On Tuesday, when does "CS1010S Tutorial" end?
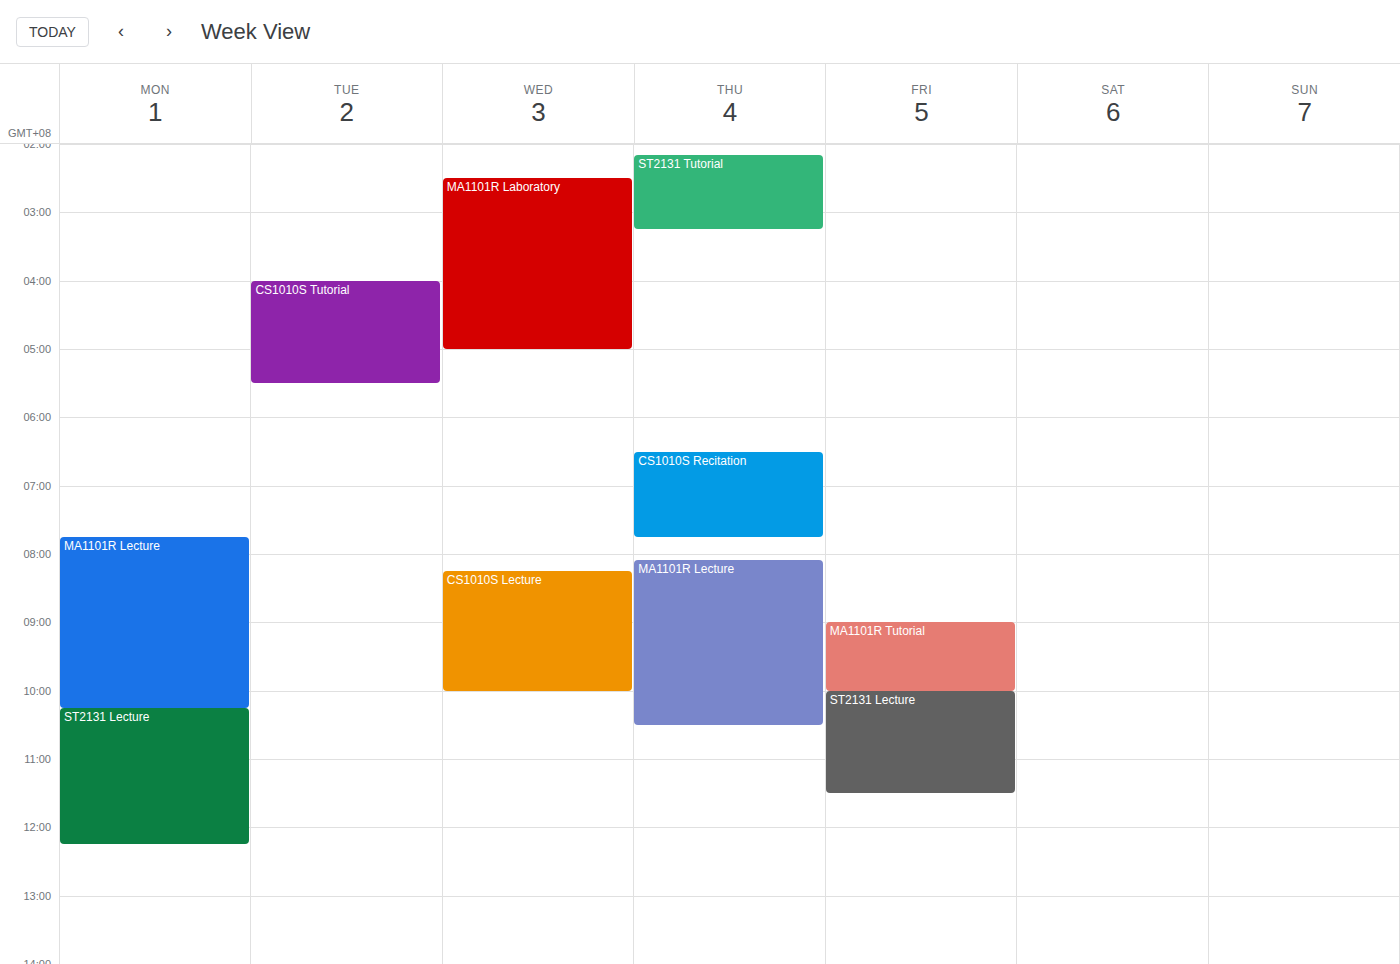
5:30 AM